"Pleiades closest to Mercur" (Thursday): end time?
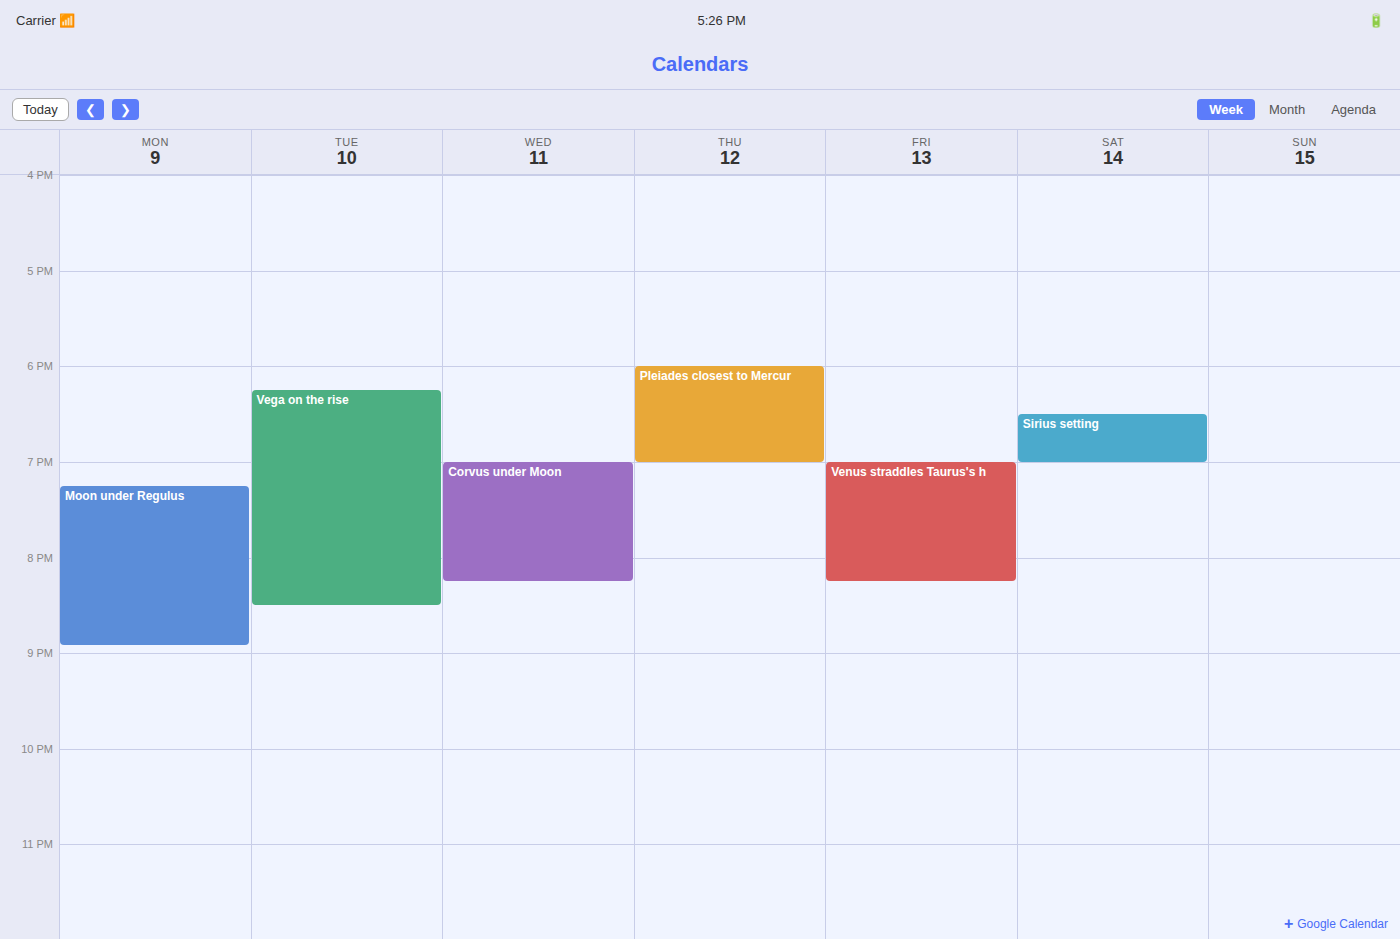
19:00